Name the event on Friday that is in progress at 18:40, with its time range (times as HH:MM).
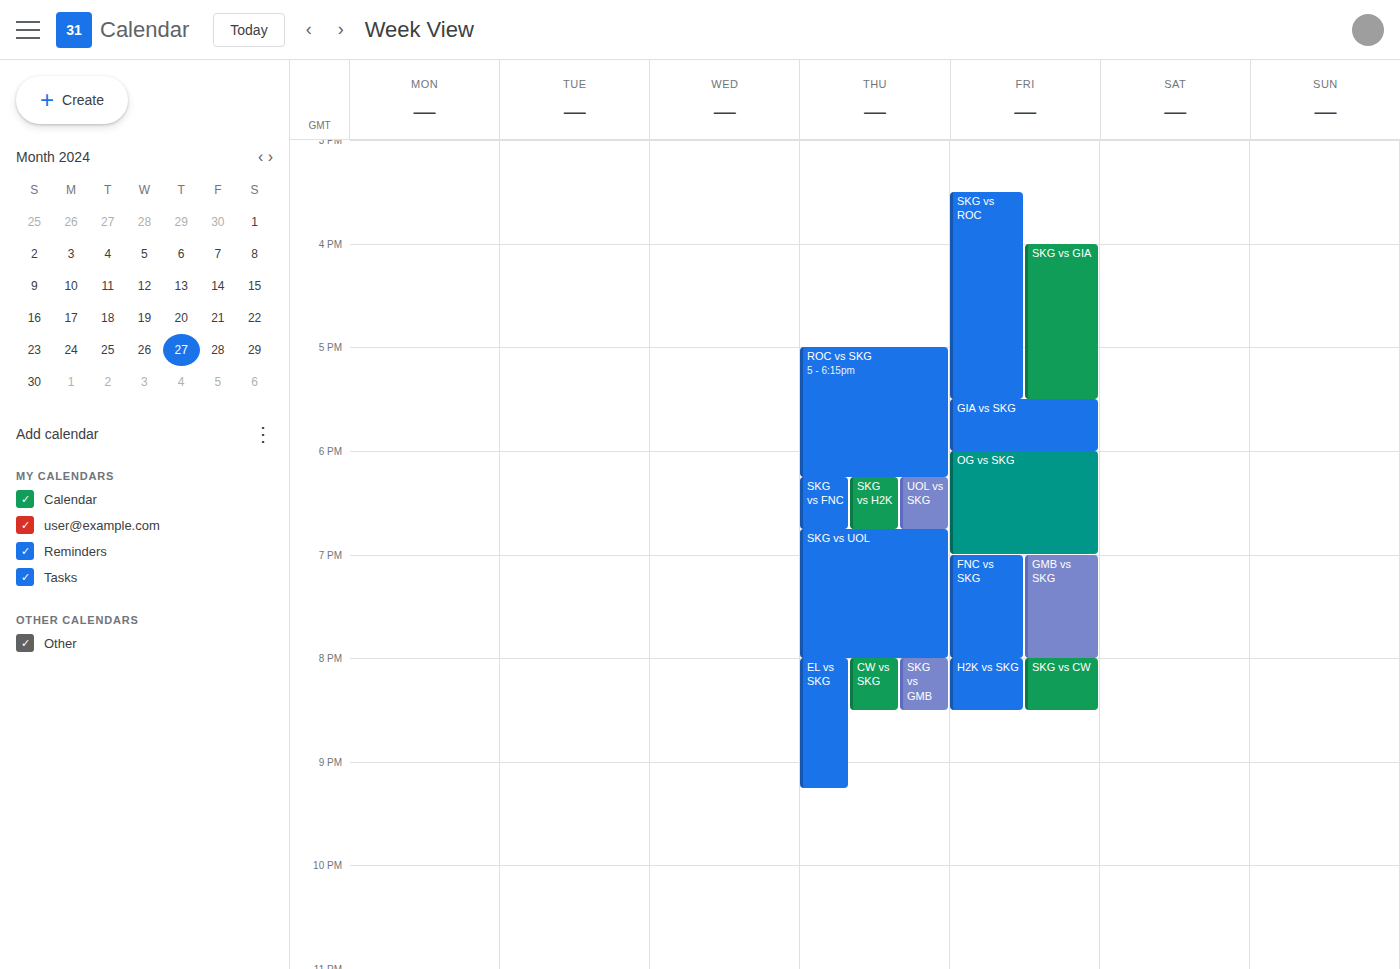
"OG vs SKG", 18:00 to 19:00